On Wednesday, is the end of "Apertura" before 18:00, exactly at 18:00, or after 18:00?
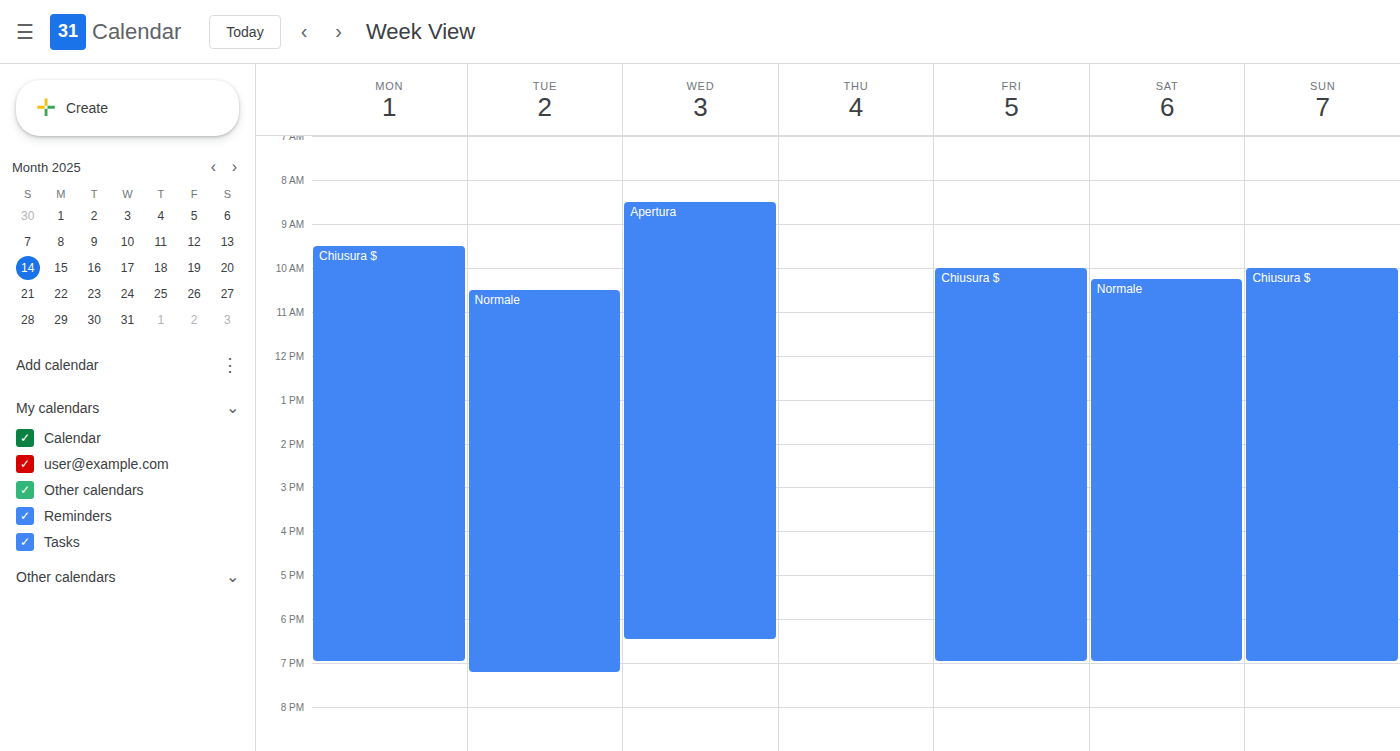
18:30 -- after 18:00, 30 minutes below the 18:00 line.